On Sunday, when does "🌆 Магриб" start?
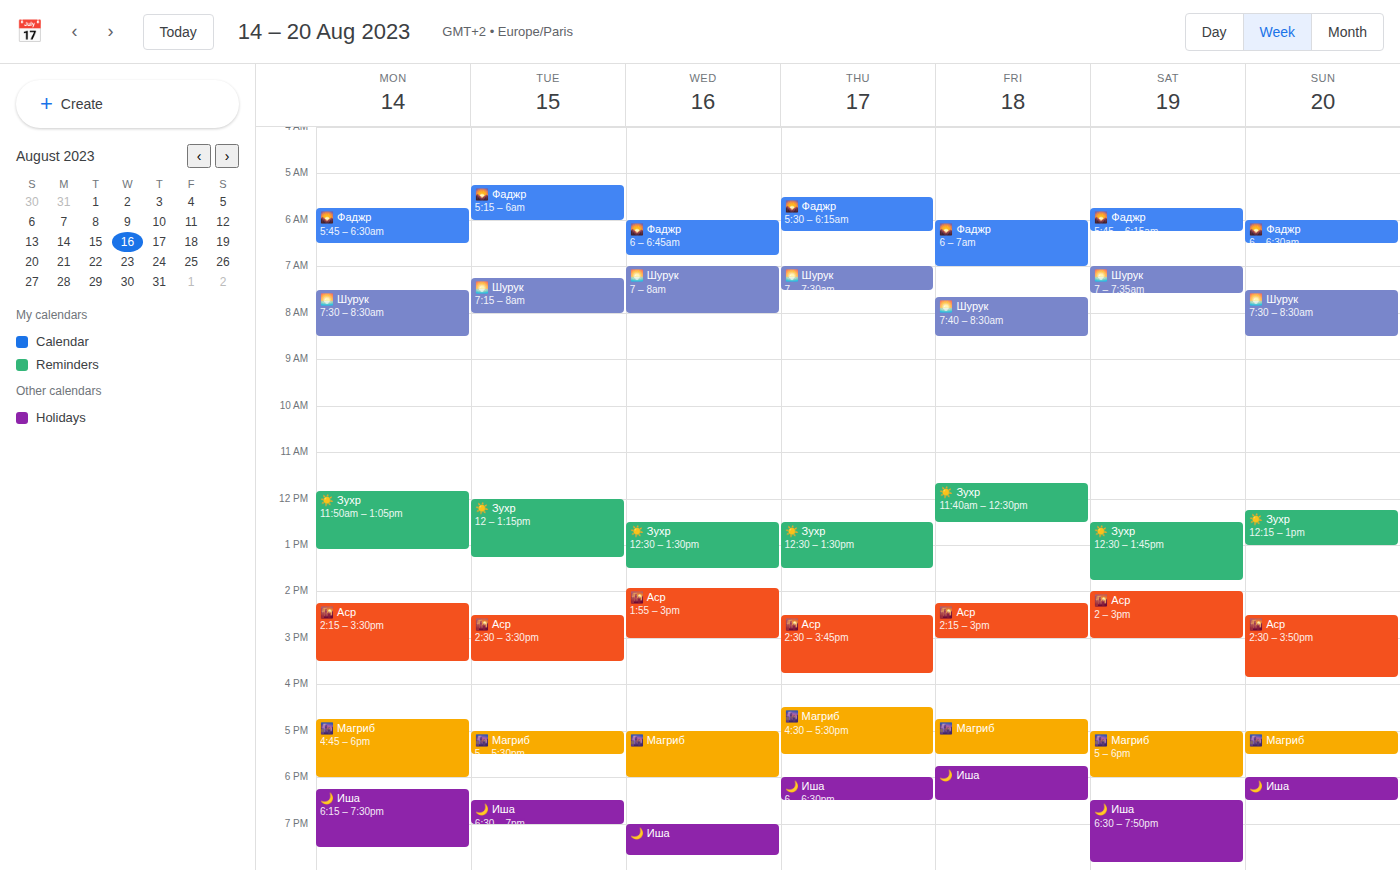
5:00 PM